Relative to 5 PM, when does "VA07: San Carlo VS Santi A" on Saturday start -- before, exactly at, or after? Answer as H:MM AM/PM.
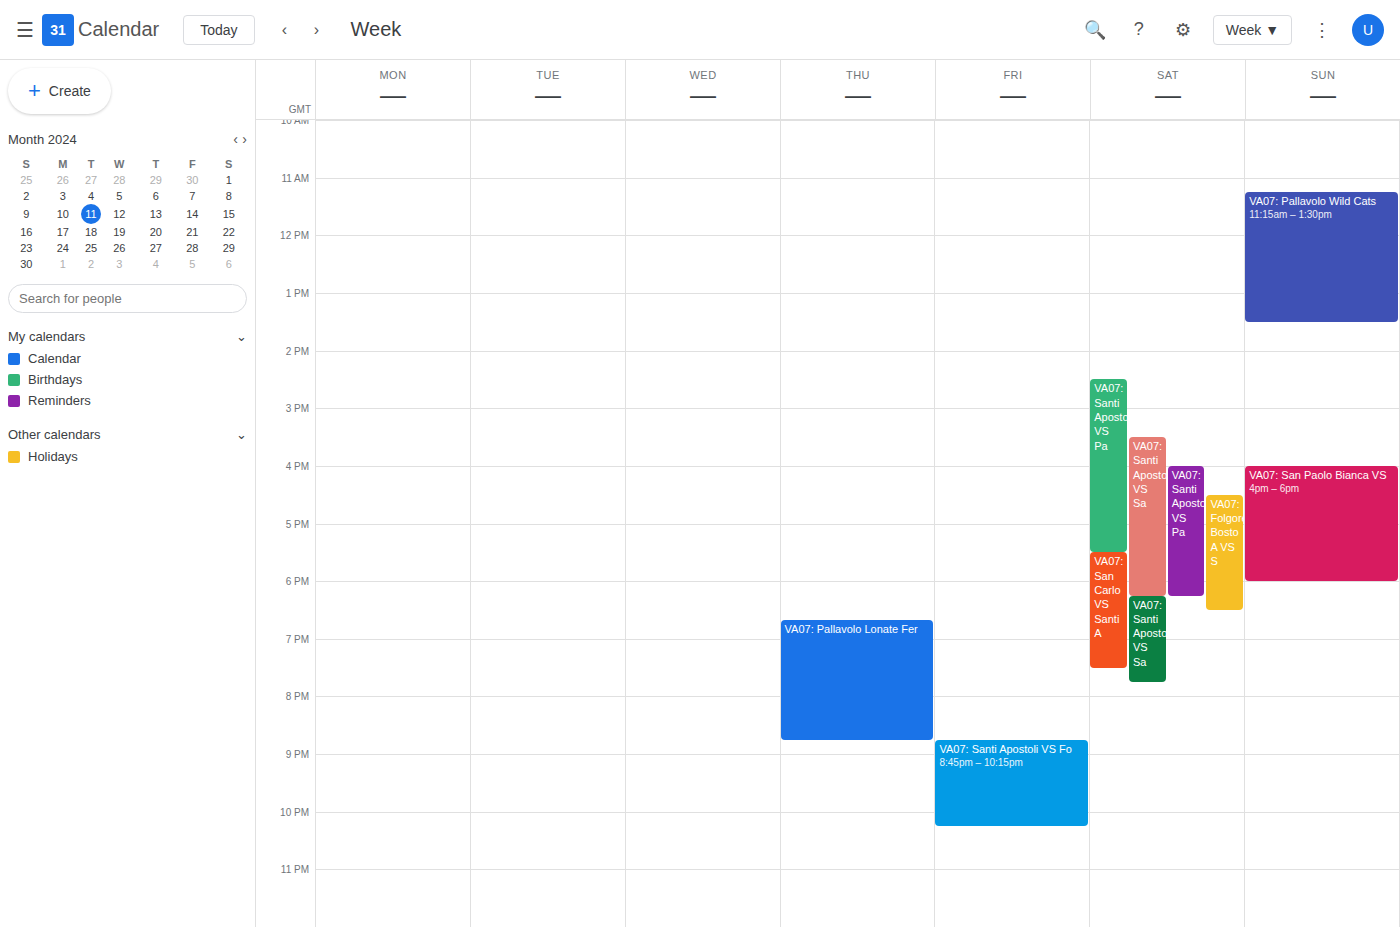
5:30 PM -- after 5 PM, 30 minutes below the 5 PM line.